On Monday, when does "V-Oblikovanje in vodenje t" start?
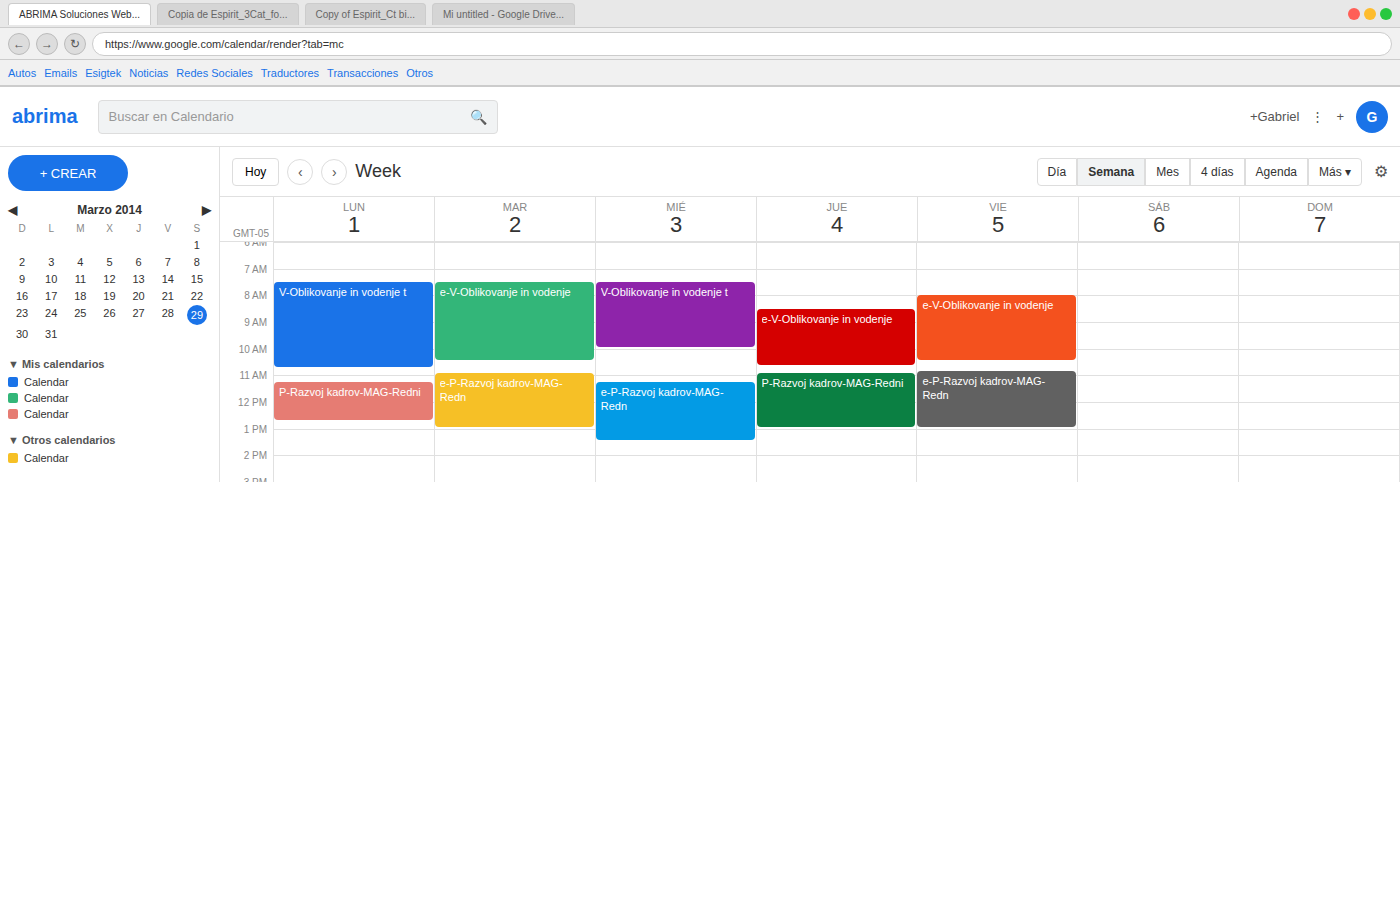
7:30 AM